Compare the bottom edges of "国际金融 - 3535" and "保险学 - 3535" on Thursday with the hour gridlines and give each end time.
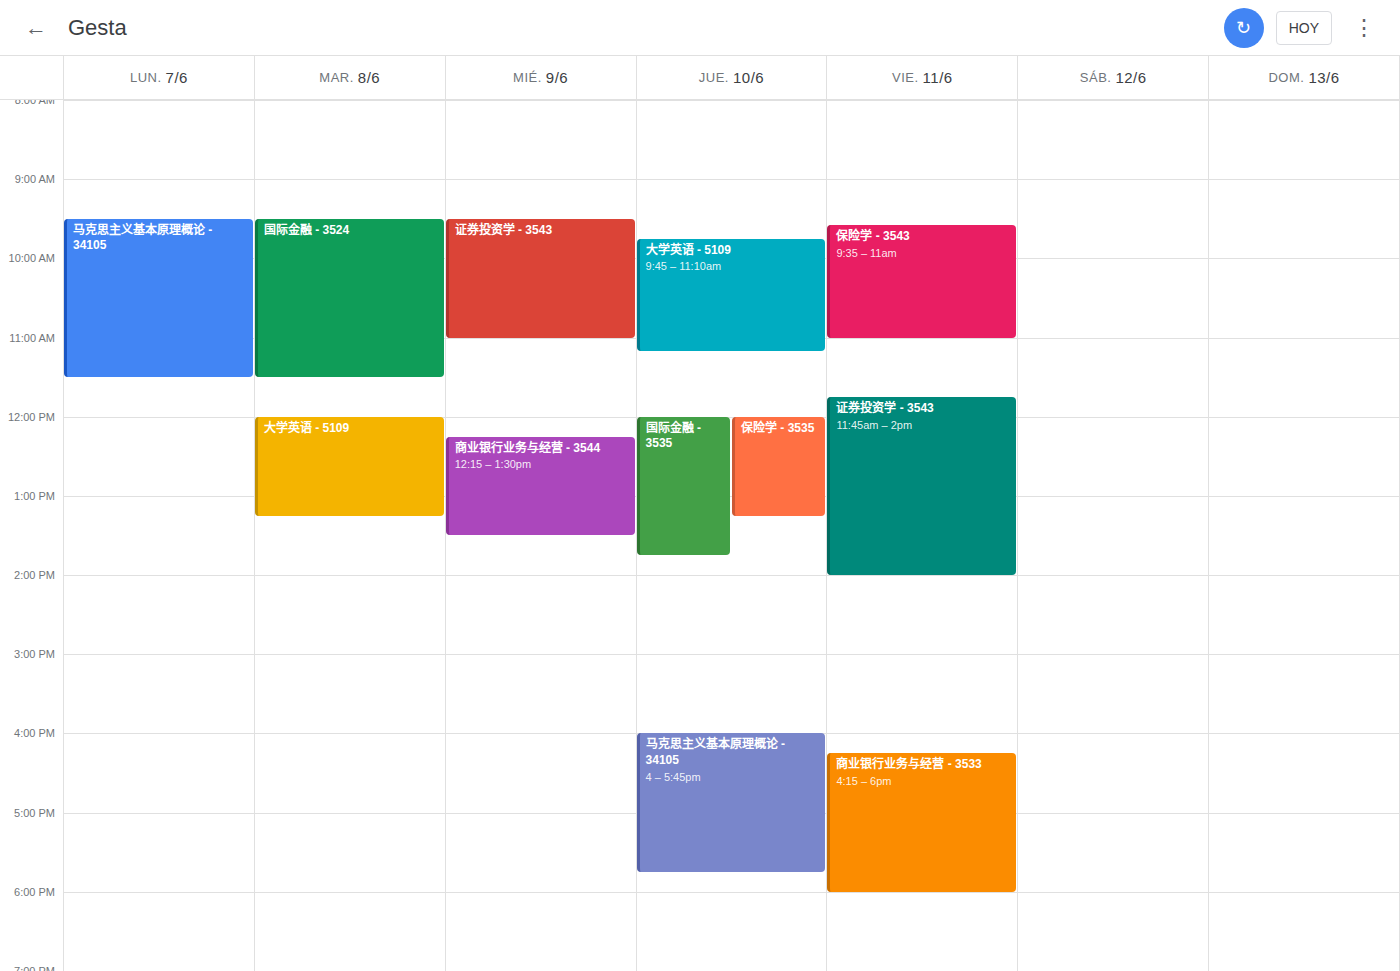
"国际金融 - 3535": 1:45 PM, neither: three quarters of the way from the 1 PM line to the 2 PM line. "保险学 - 3535": 1:15 PM, neither: a quarter of the way from the 1 PM line to the 2 PM line.